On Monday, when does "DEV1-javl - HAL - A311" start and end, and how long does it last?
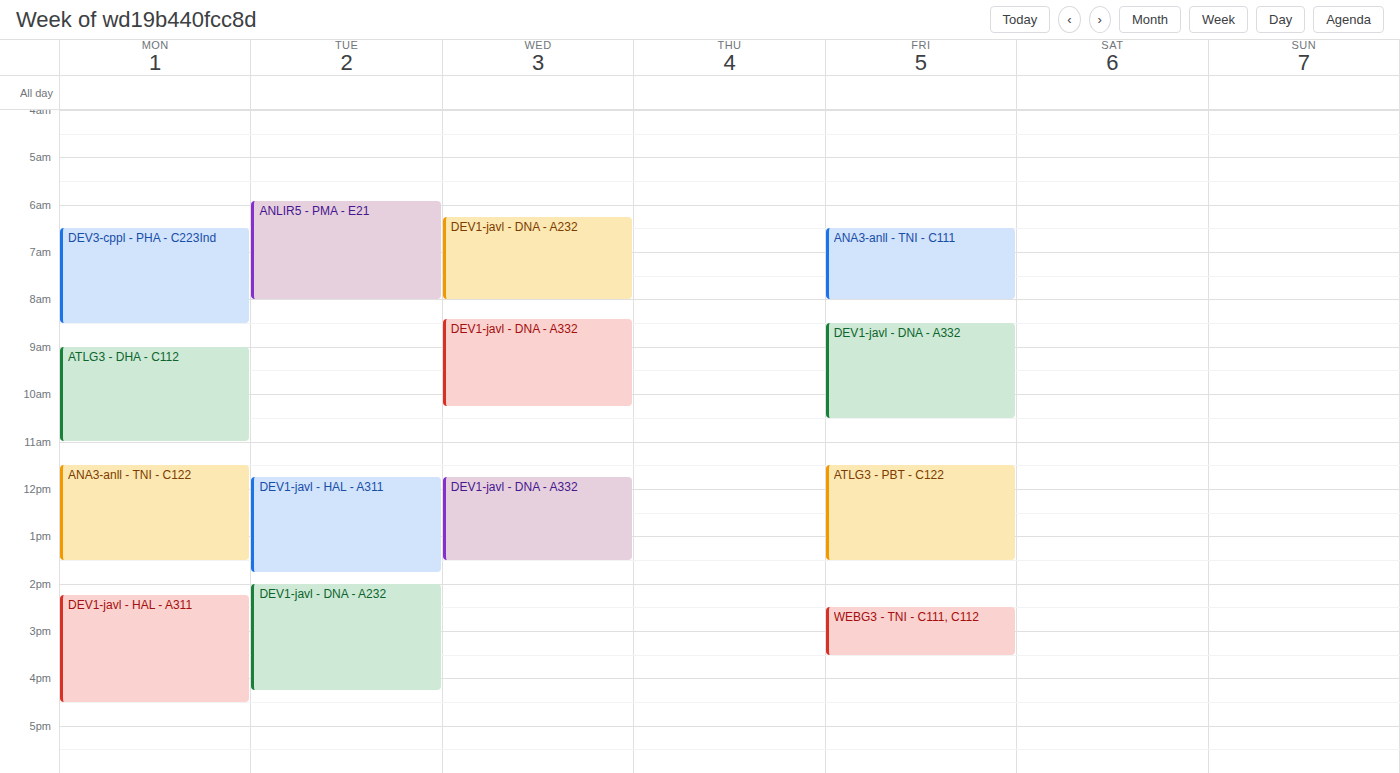
14:15 to 16:30, 2 hours 15 minutes